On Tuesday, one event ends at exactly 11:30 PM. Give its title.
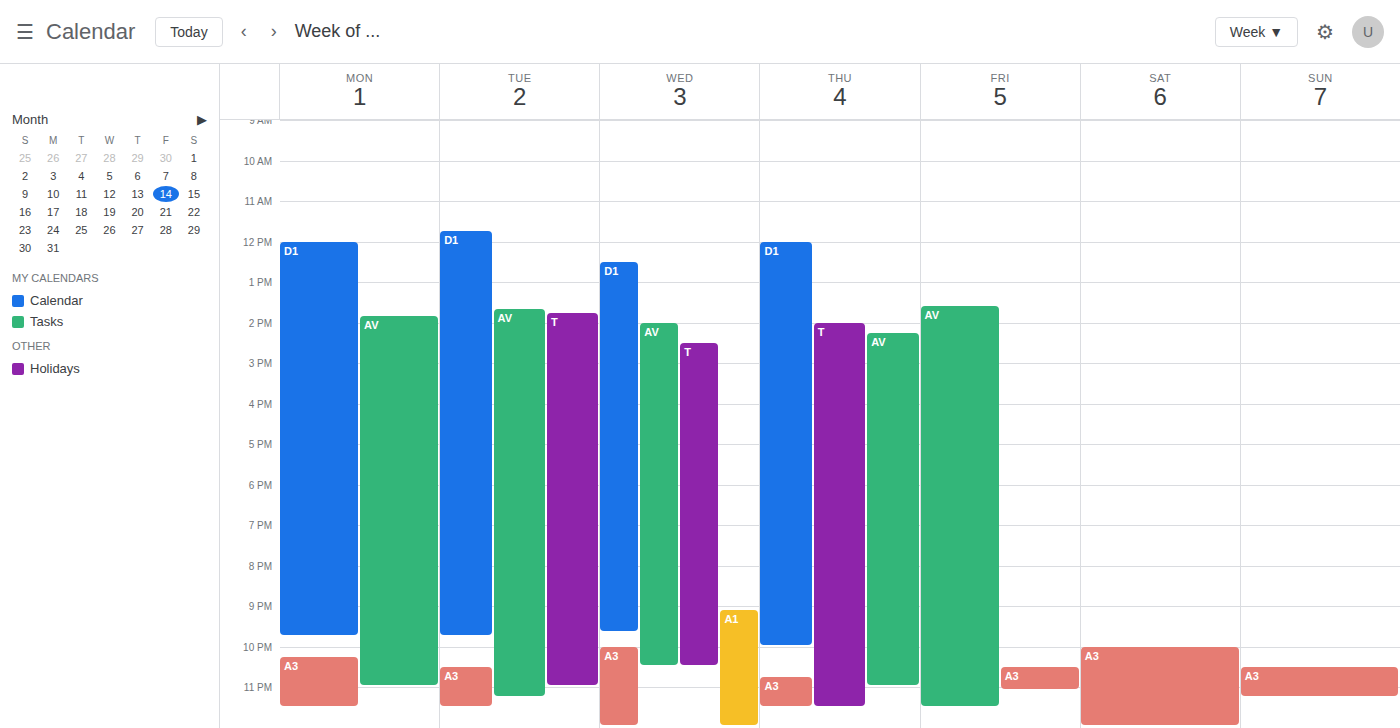
"A3"